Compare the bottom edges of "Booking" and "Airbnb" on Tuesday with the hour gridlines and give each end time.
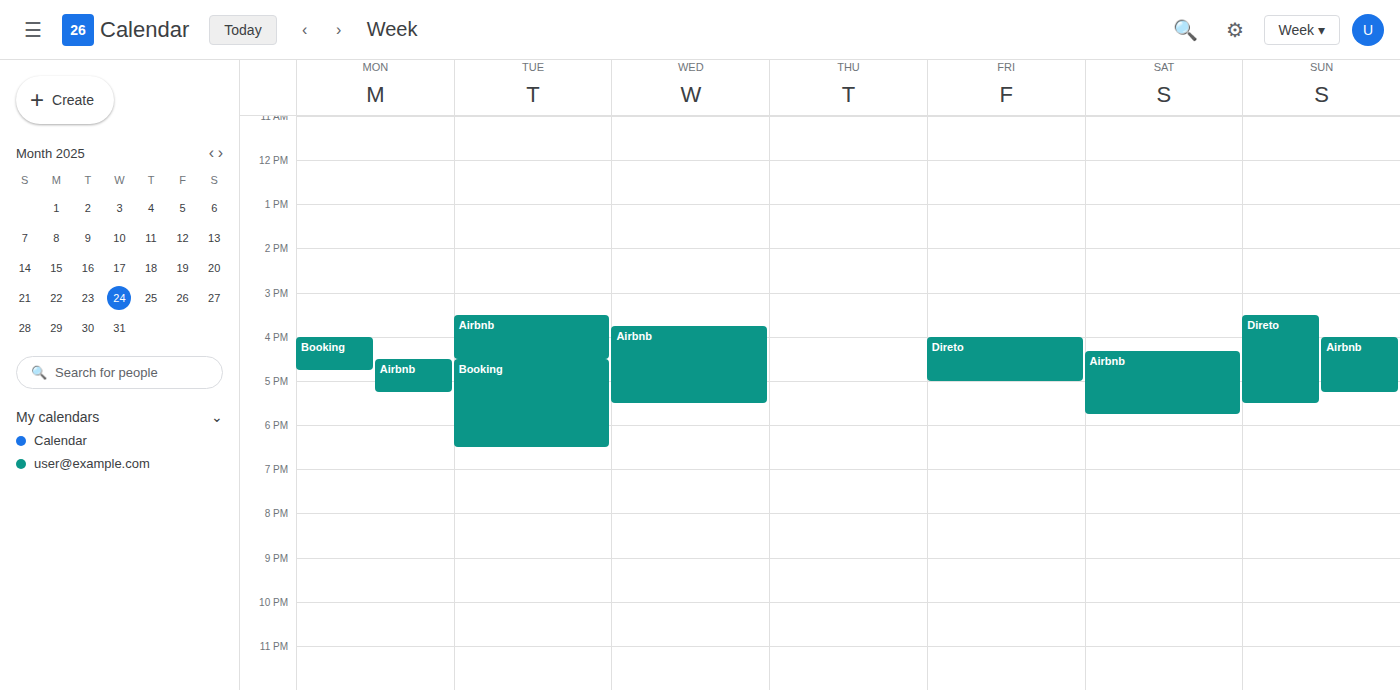
"Booking": 6:30 PM, halfway between the 6 PM and 7 PM lines. "Airbnb": 4:30 PM, halfway between the 4 PM and 5 PM lines.